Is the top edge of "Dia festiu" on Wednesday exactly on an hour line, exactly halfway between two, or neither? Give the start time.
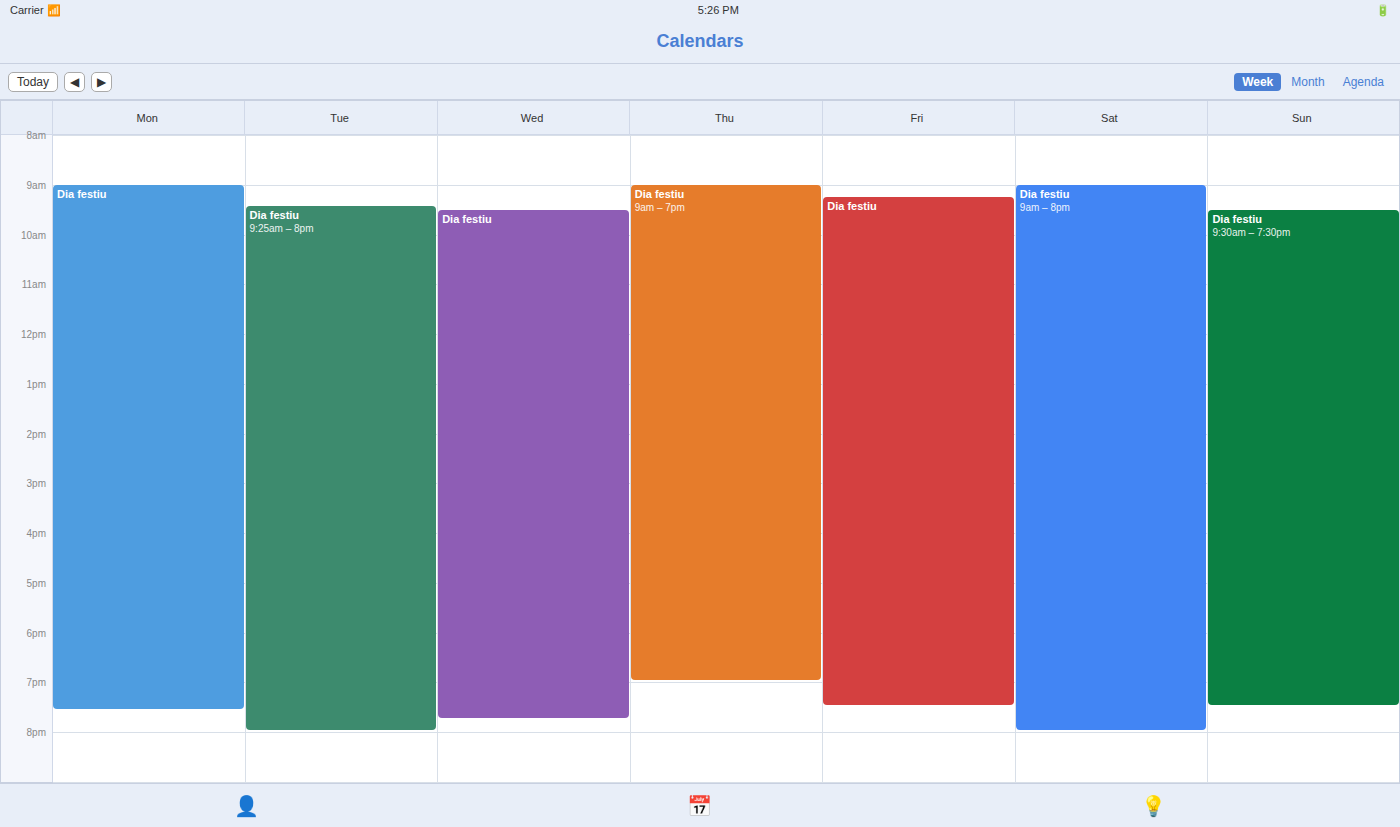
9:30 AM -- halfway between the 9 AM and 10 AM lines.